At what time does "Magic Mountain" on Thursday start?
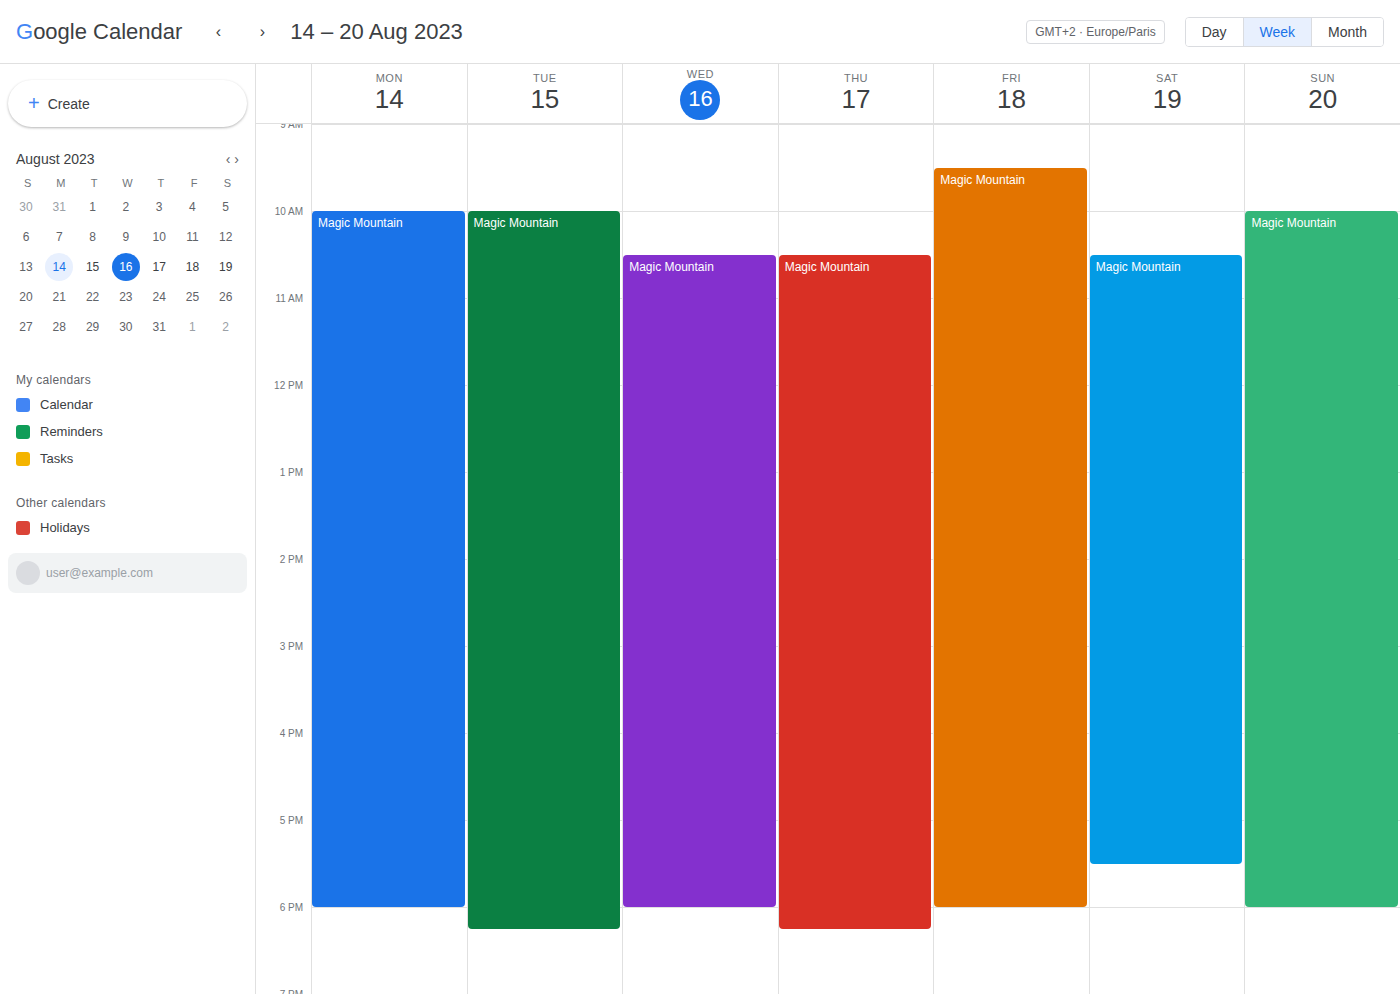
10:30 AM